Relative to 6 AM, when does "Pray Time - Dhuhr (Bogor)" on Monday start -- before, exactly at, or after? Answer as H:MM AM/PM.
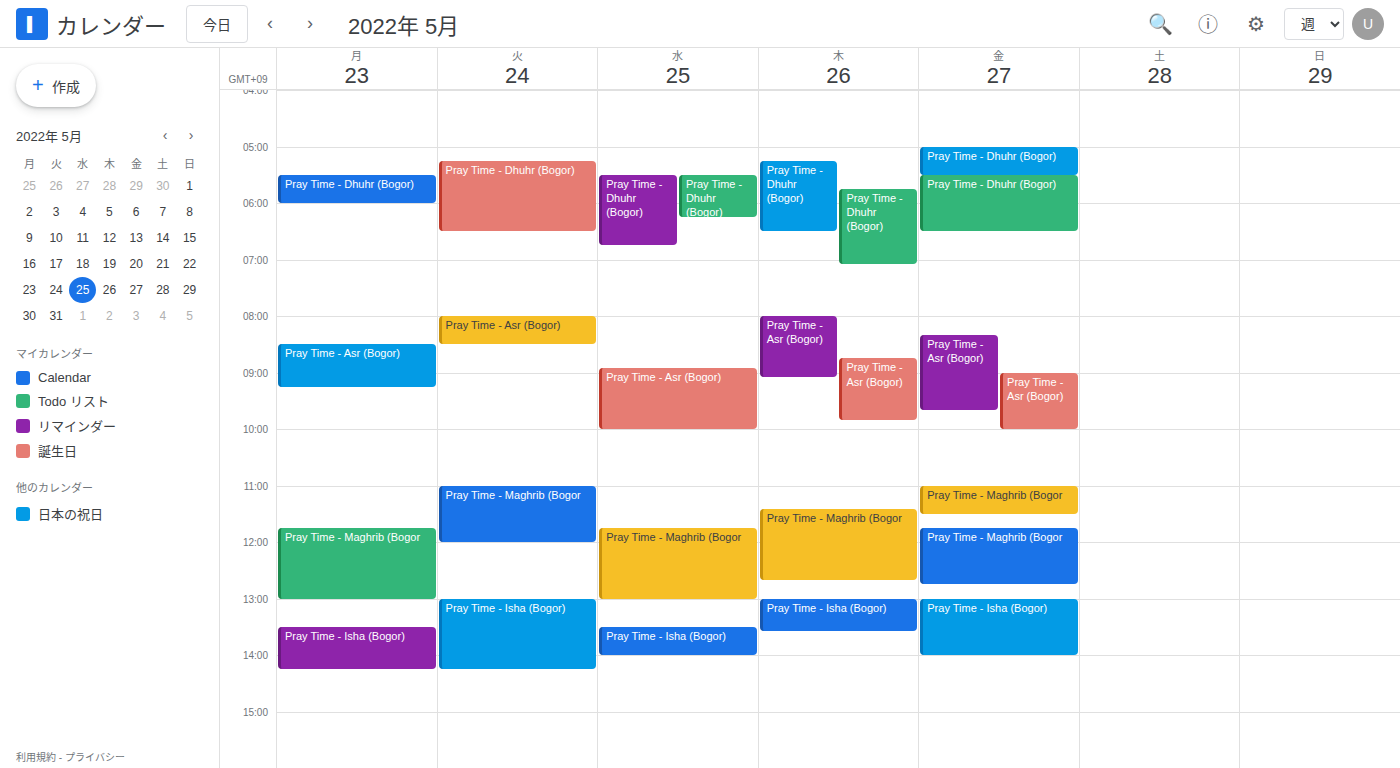
5:30 AM -- before 6 AM, 30 minutes above the 6 AM line.